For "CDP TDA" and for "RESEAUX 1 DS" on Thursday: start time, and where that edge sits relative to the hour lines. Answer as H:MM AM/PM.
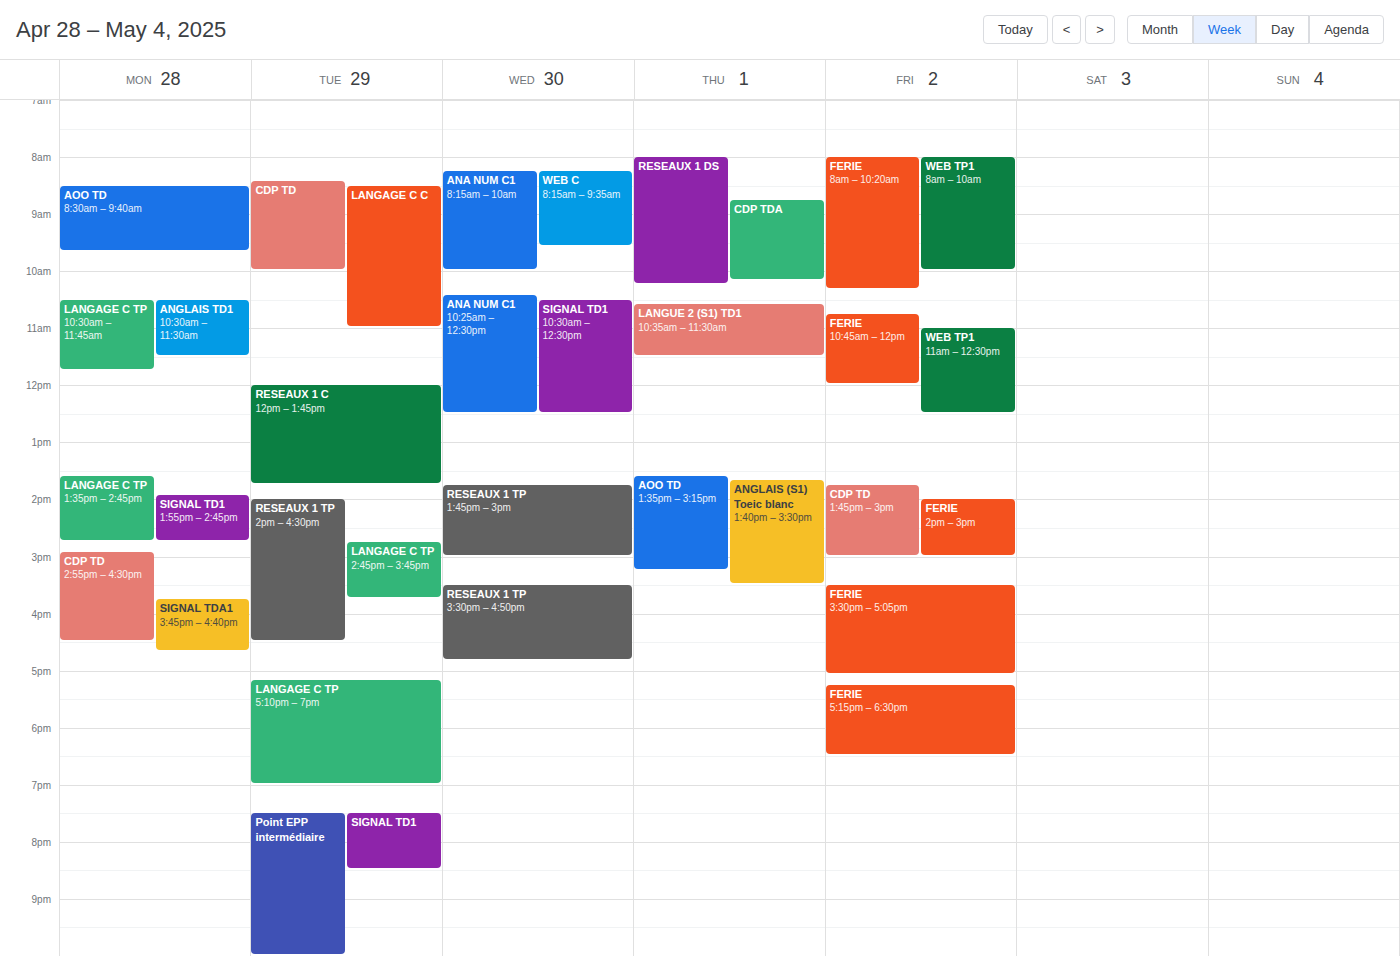
"CDP TDA": 8:45 AM, neither: three quarters of the way from the 8 AM line to the 9 AM line. "RESEAUX 1 DS": 8:00 AM, exactly on the 8 AM line.